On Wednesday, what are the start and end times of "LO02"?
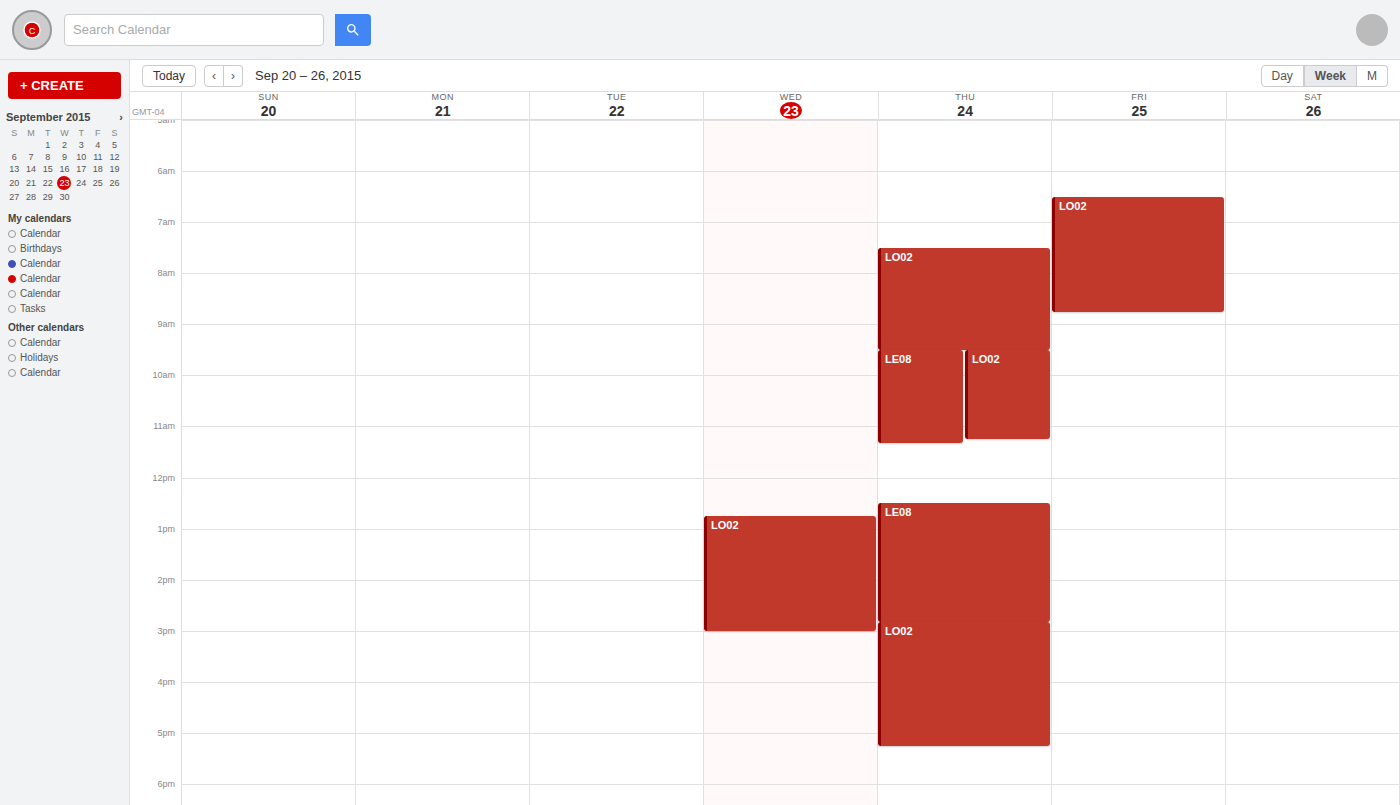
12:45 PM to 3:00 PM